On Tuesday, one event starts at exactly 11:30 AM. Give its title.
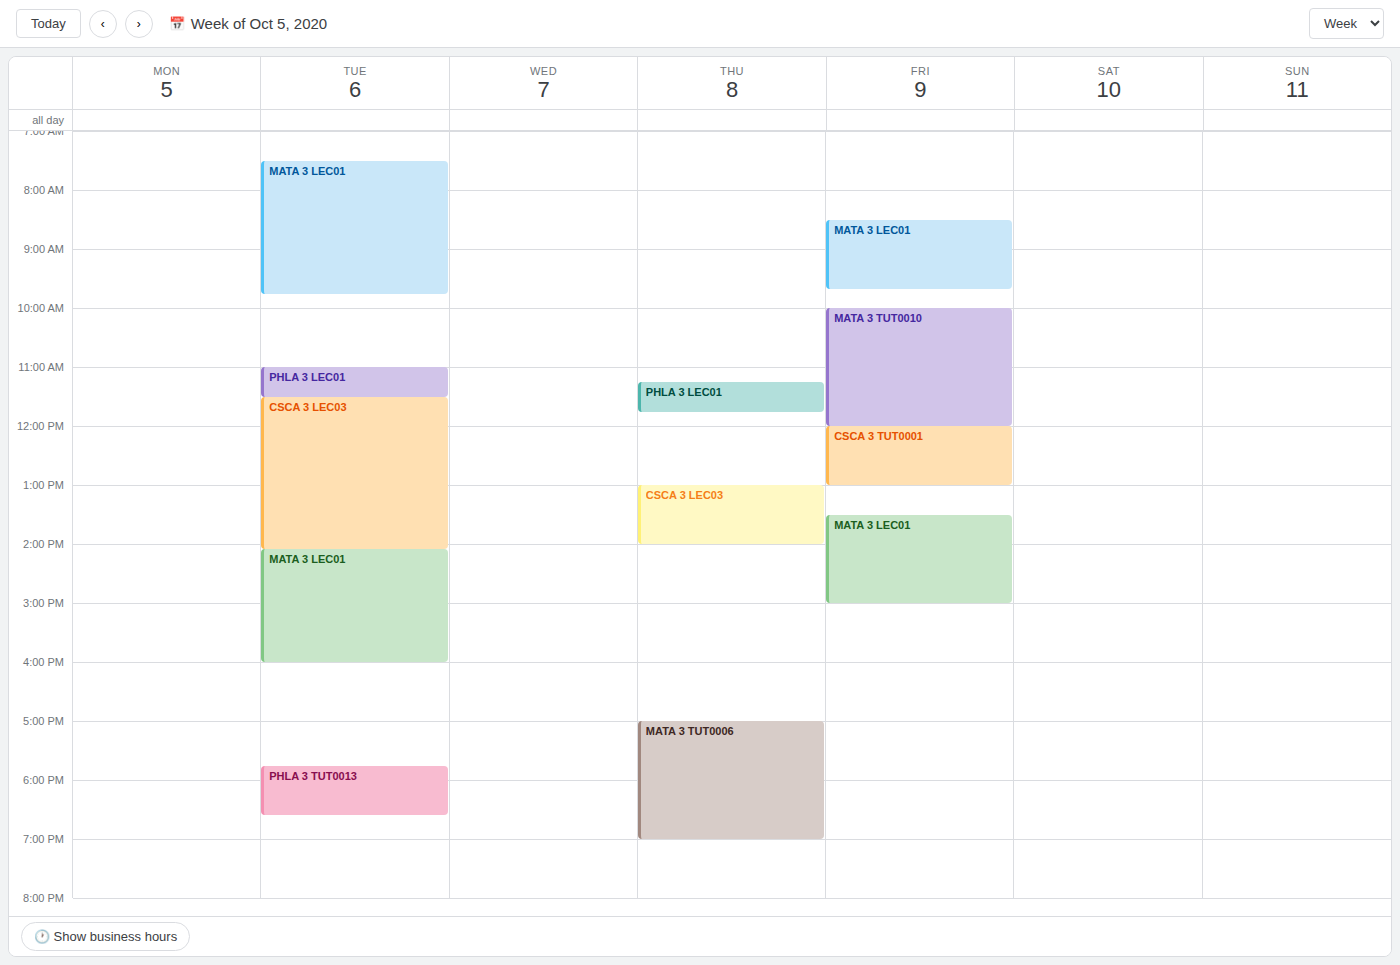
"CSCA 3 LEC03"